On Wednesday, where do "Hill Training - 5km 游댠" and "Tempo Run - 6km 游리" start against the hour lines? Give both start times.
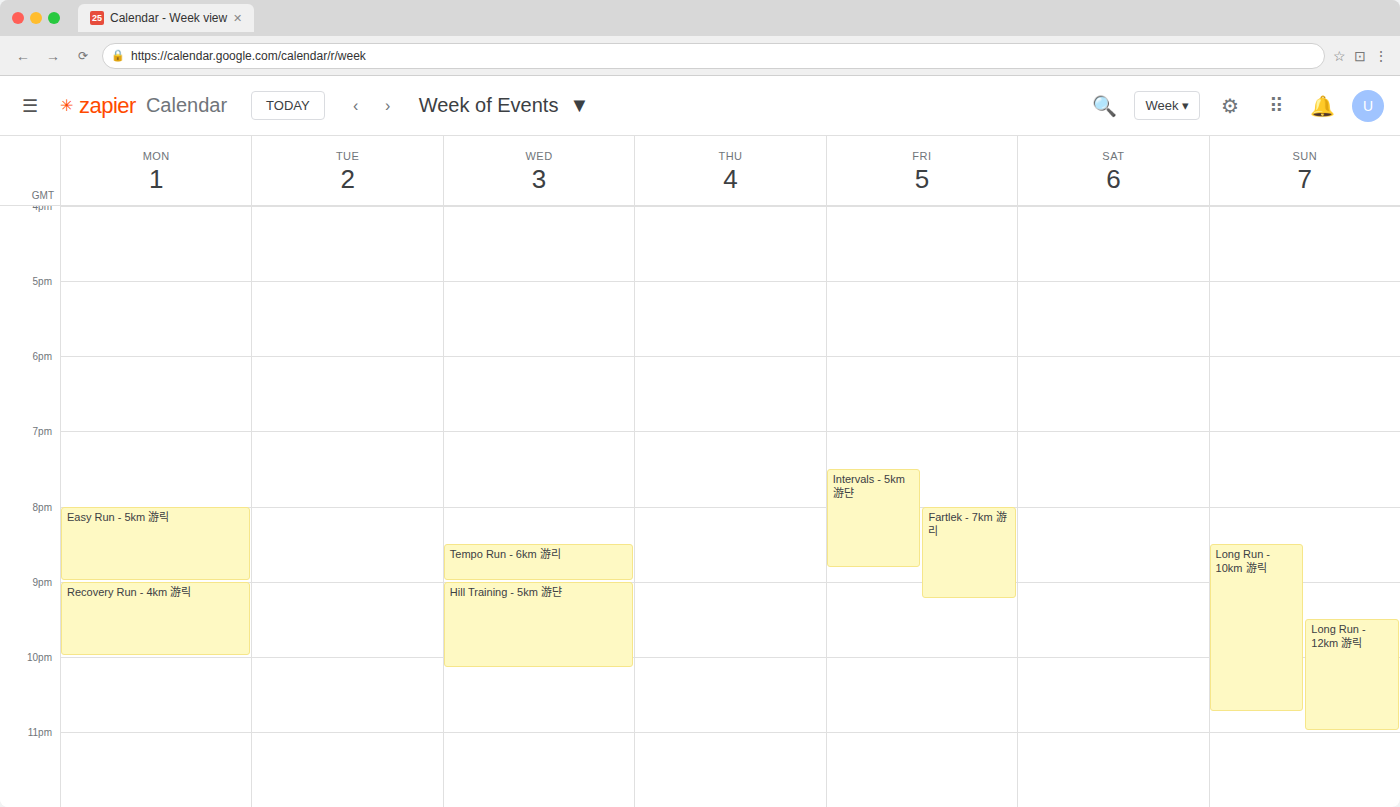
"Hill Training - 5km 游댠": 9:00 PM, exactly on the 9 PM line. "Tempo Run - 6km 游리": 8:30 PM, halfway between the 8 PM and 9 PM lines.